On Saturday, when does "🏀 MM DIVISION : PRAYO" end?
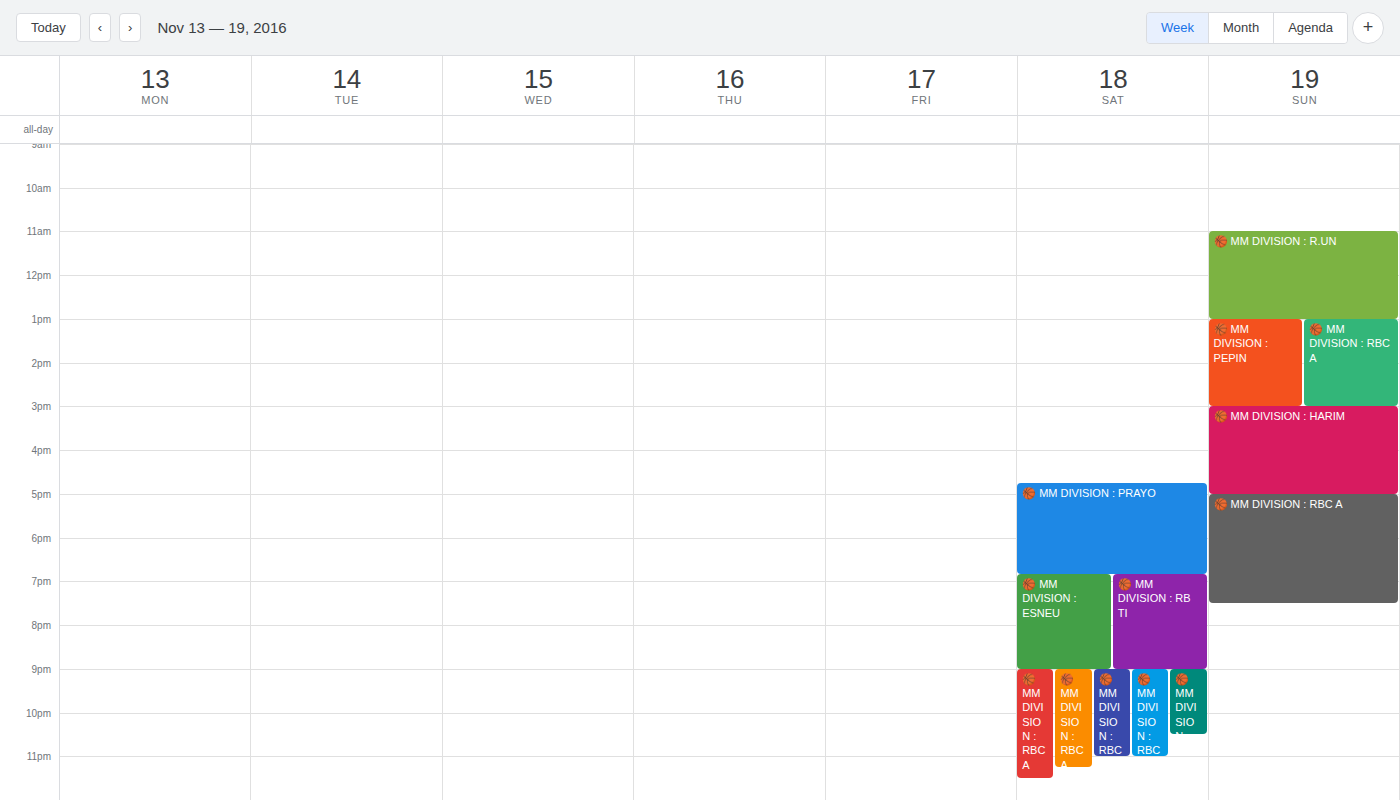
6:50 PM